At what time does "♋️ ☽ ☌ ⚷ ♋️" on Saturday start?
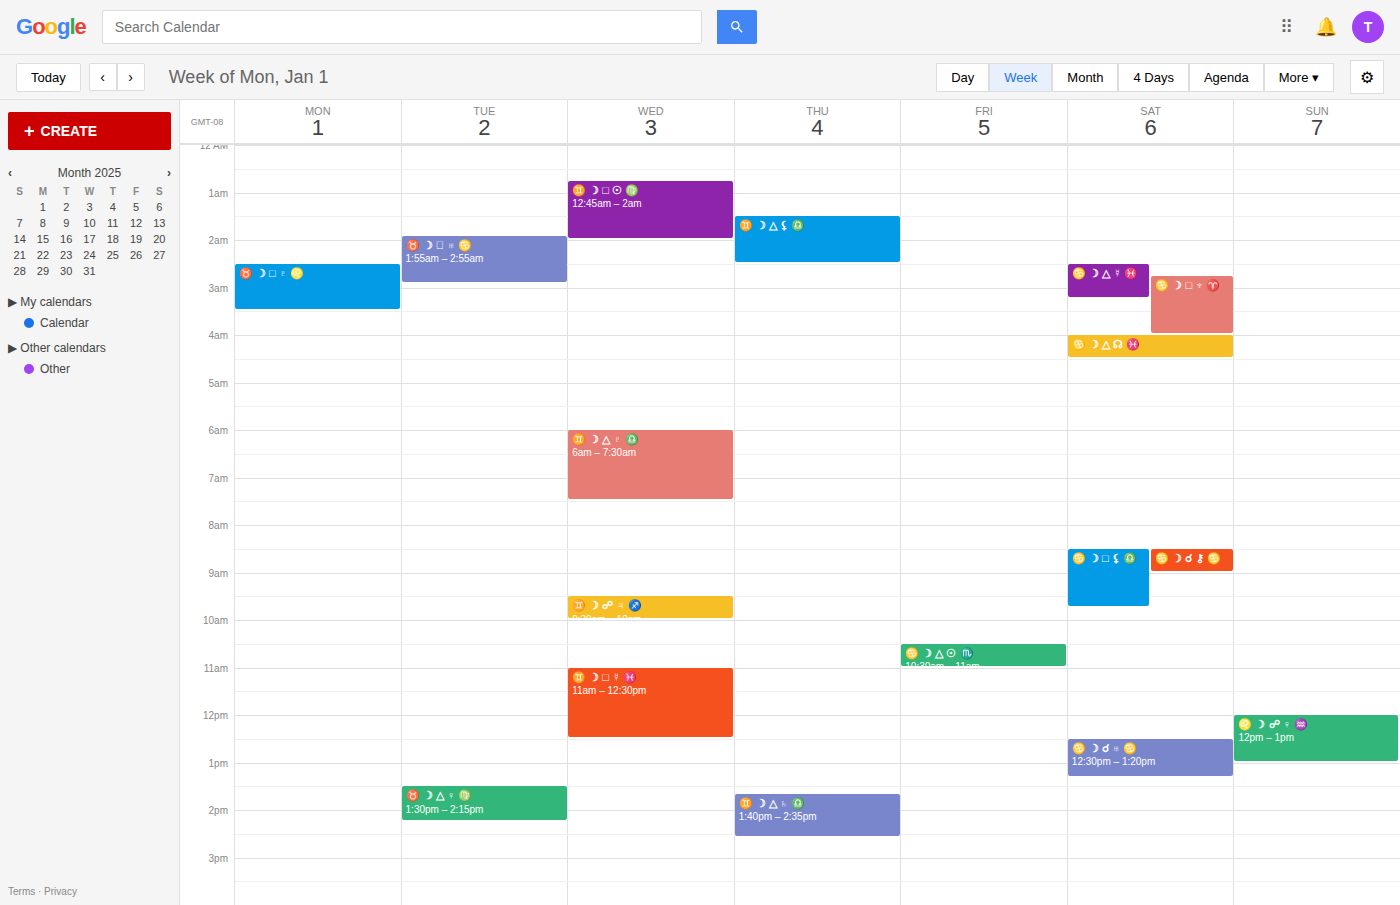
8:30 AM